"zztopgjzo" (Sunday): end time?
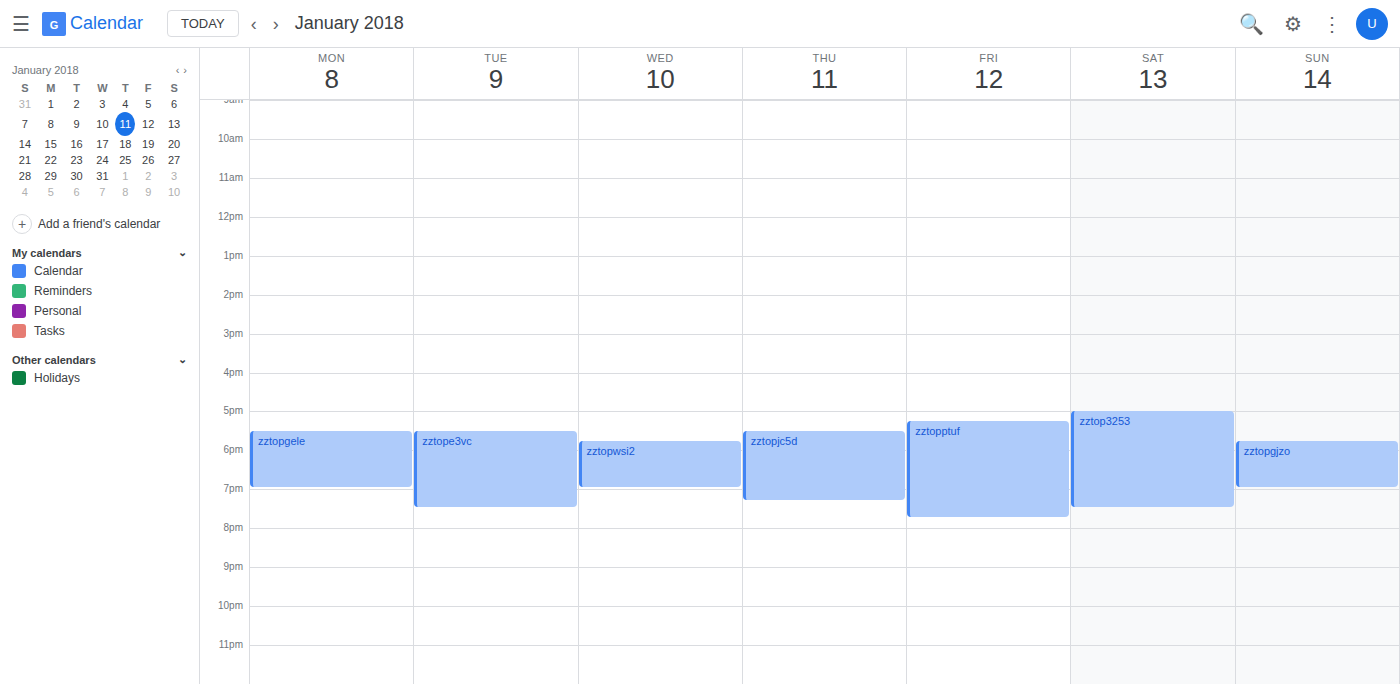
7:00 PM